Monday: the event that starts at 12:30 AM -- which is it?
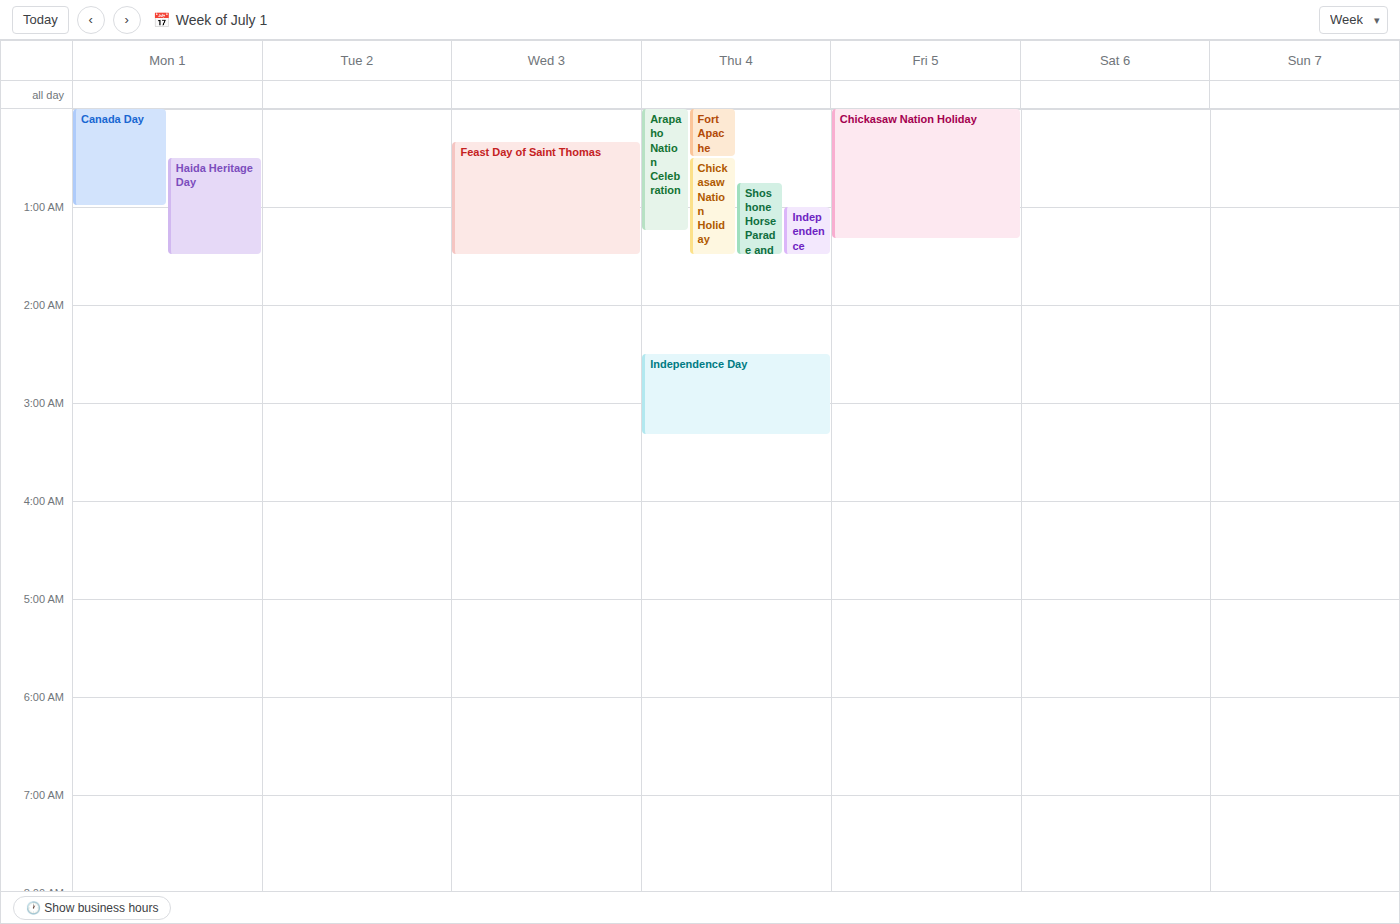
"Haida Heritage Day"